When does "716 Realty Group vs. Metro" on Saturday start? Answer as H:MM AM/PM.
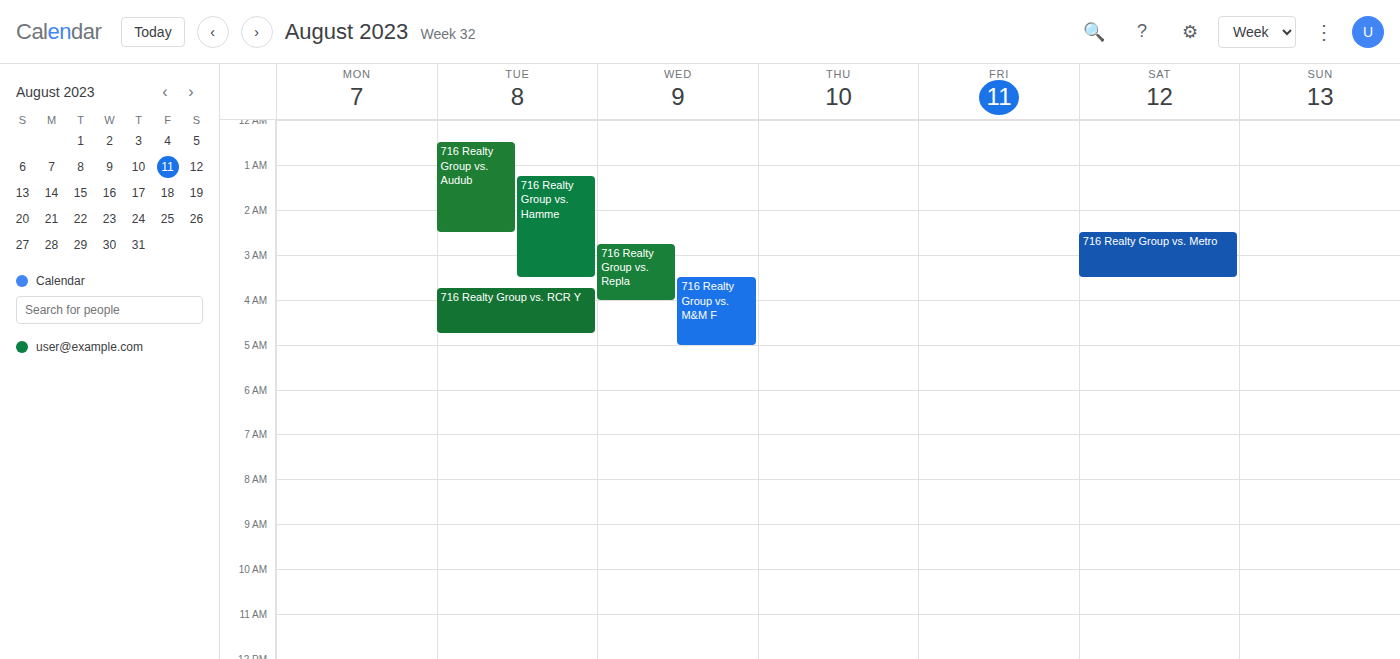
2:30 AM